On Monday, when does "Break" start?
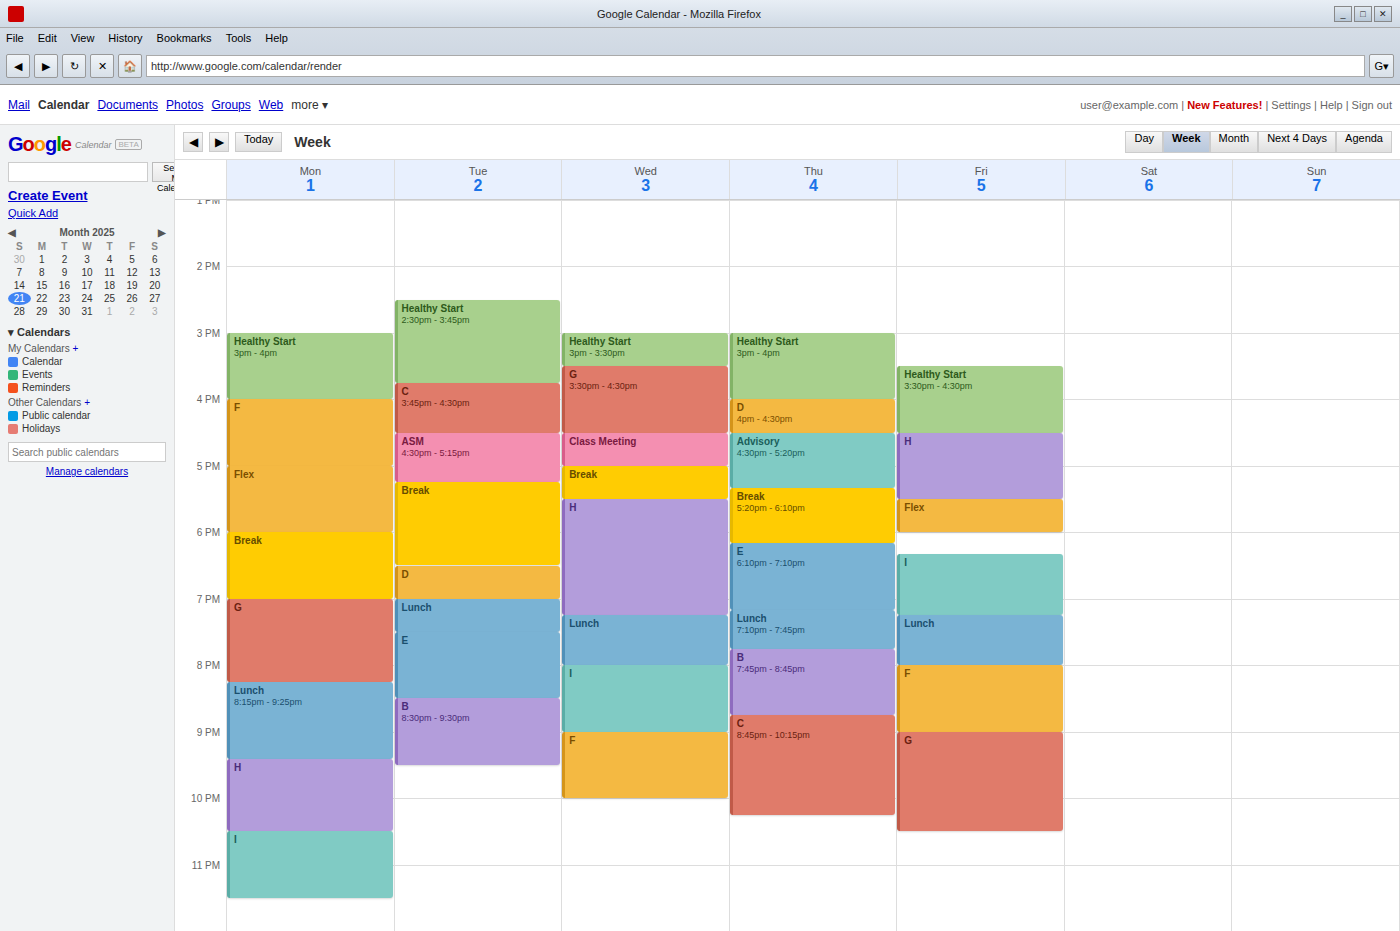
6:00 PM